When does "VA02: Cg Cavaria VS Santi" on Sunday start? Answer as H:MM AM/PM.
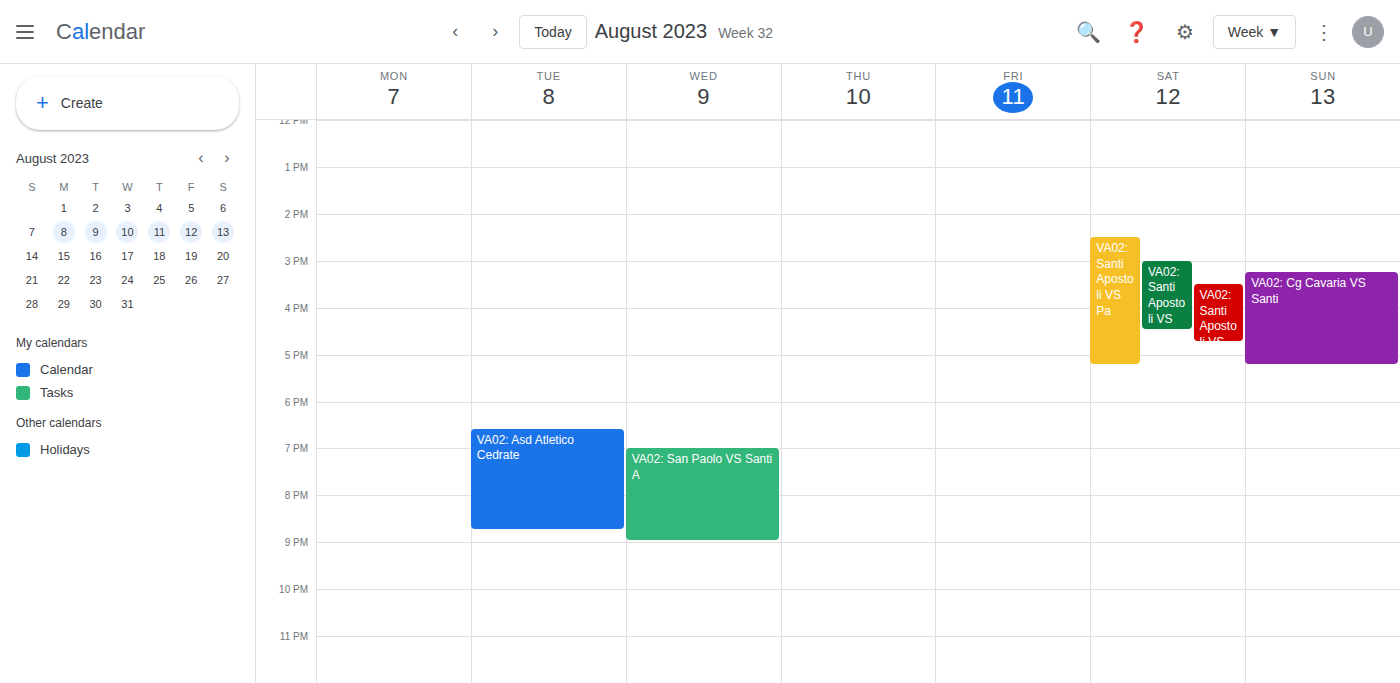
3:15 PM